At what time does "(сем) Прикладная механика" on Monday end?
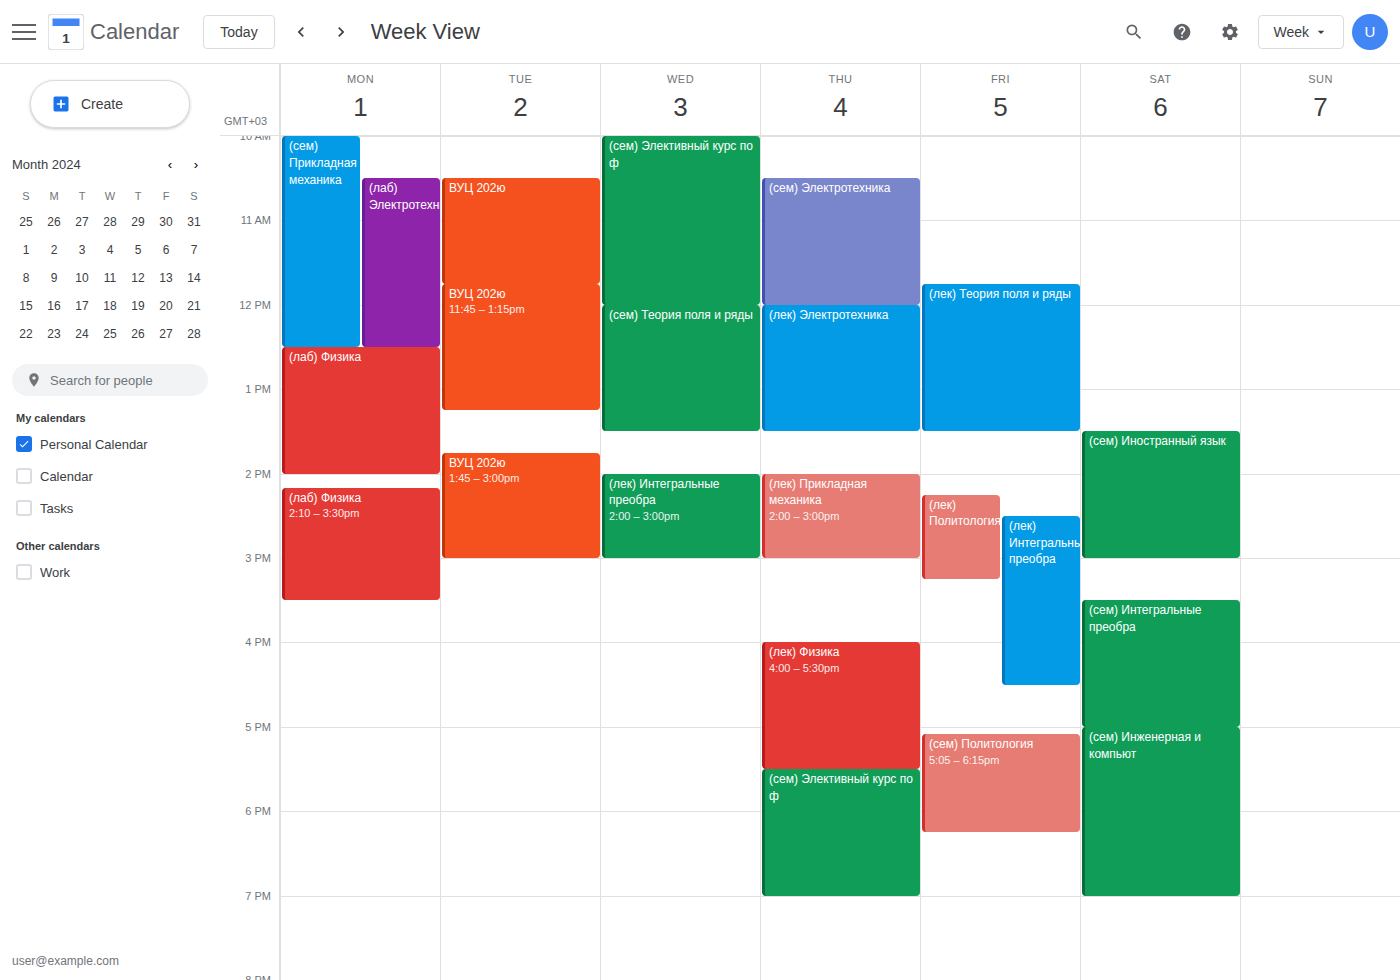
12:30 PM